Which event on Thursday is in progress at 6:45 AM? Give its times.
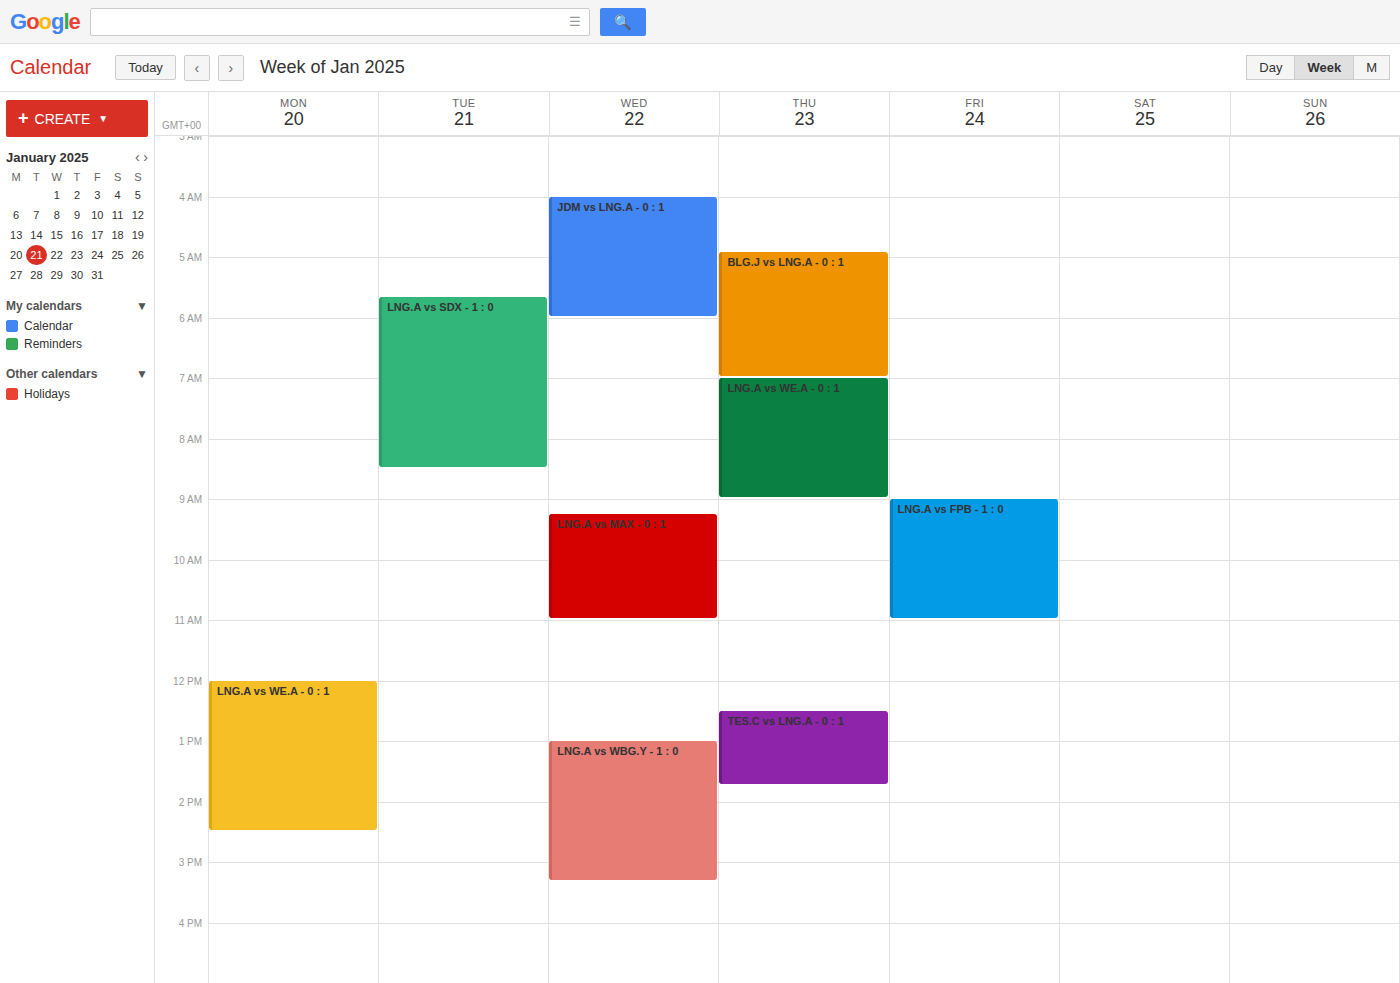
"BLG.J vs LNG.A - 0 : 1", 4:55 AM to 7:00 AM